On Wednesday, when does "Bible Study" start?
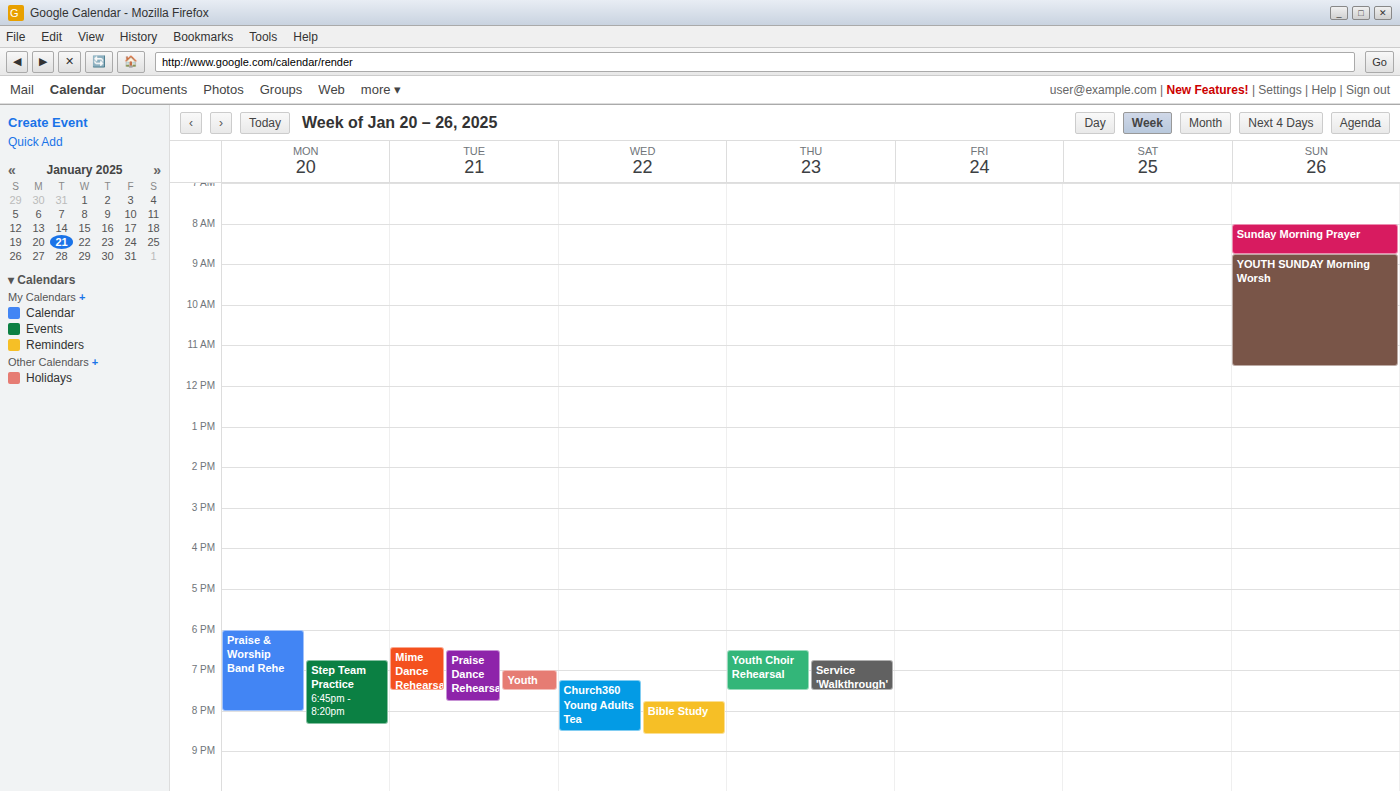
7:45 PM